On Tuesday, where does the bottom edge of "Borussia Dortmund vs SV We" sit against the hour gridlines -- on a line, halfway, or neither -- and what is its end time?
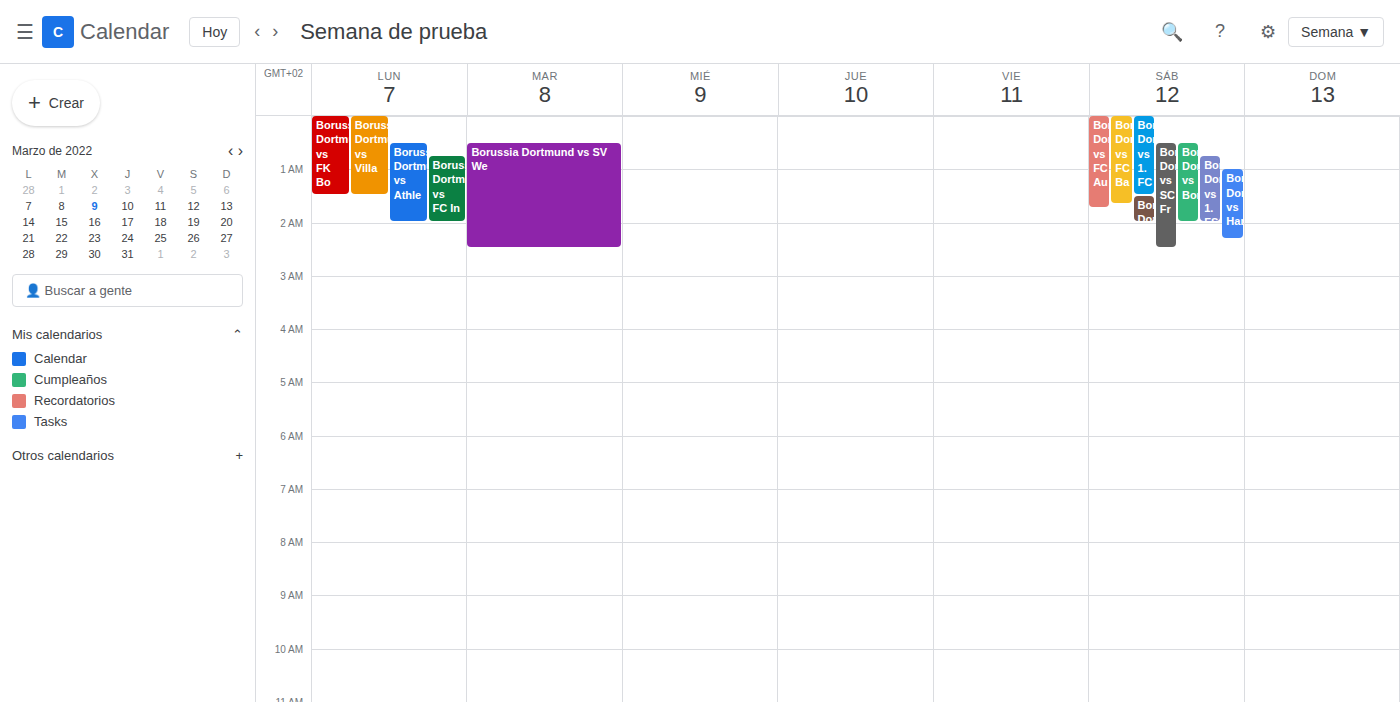
2:30 AM -- halfway between the 2 AM and 3 AM lines.